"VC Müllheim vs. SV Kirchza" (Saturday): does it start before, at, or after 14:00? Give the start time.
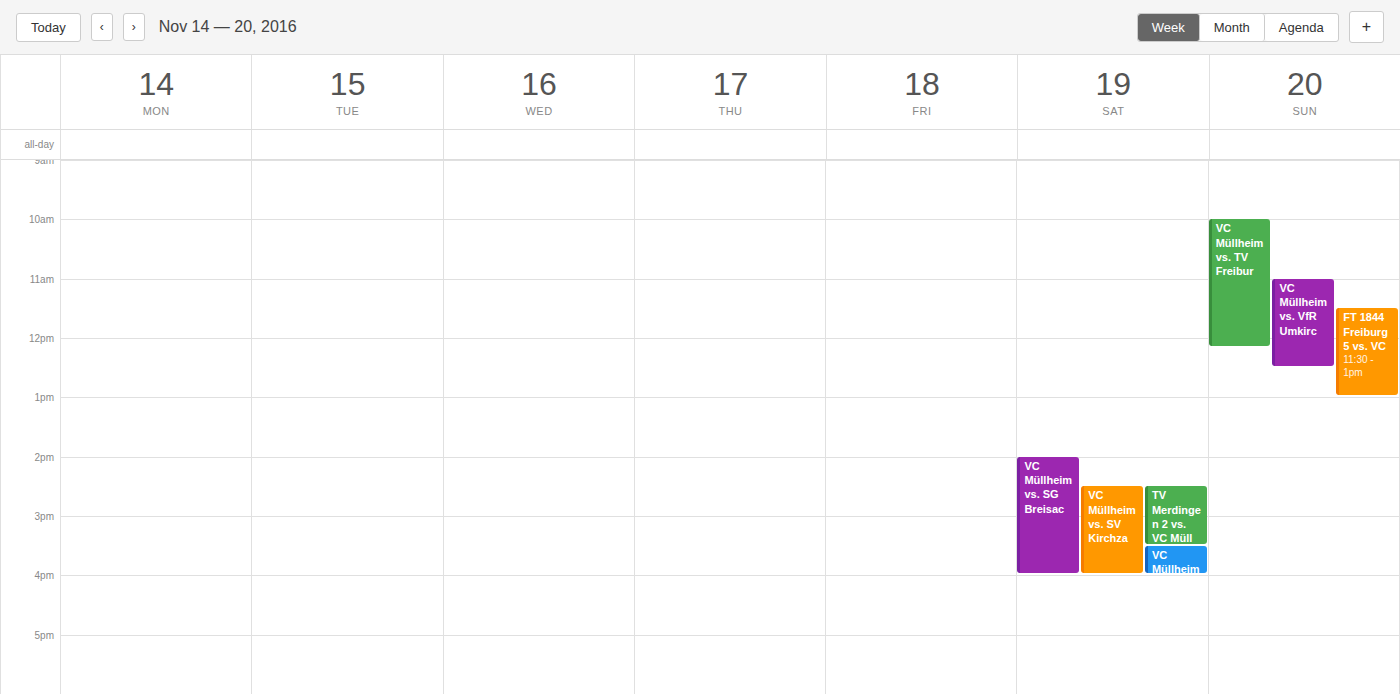
14:30 -- after 14:00, 30 minutes below the 14:00 line.